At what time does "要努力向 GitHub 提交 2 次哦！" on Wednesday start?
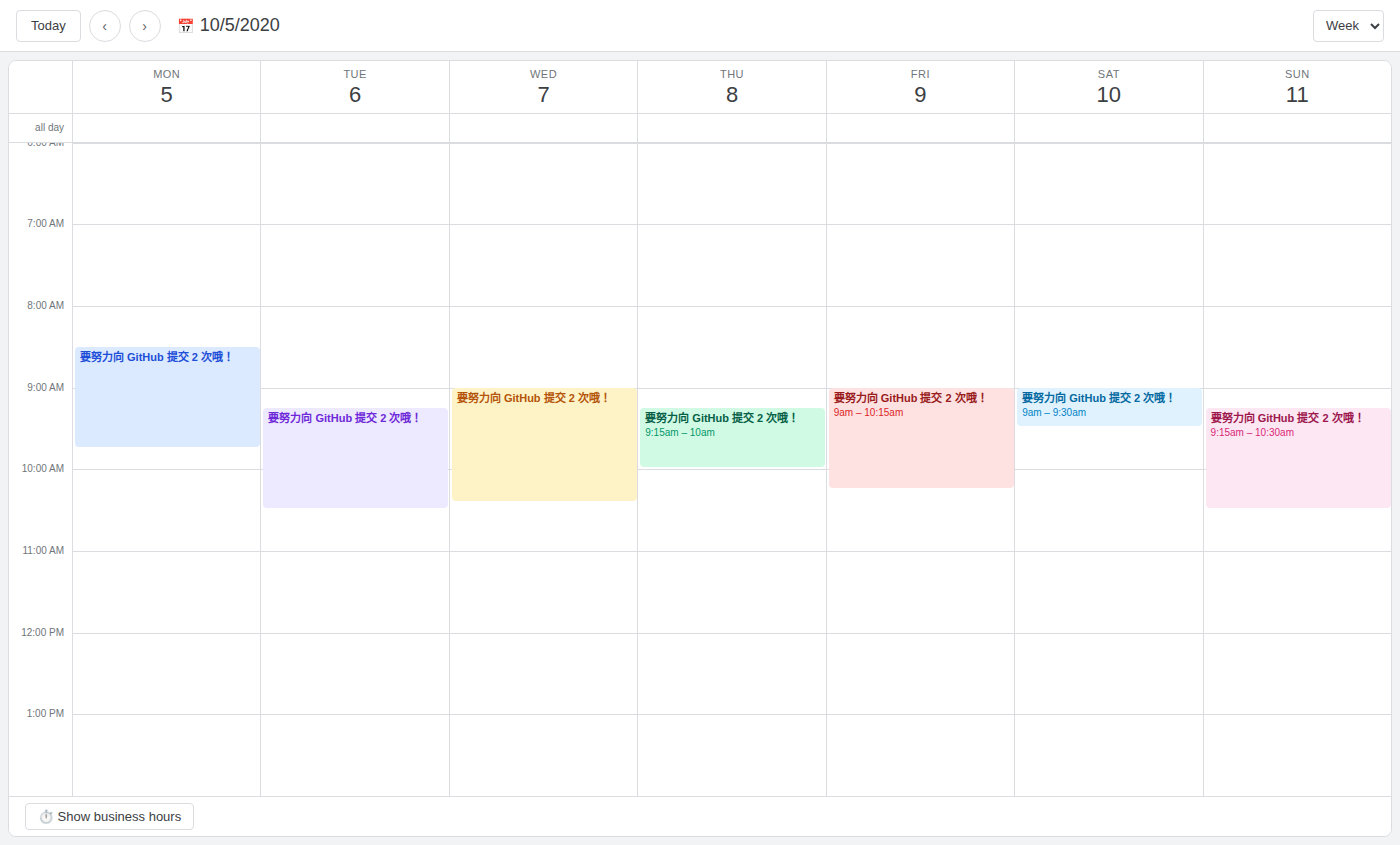
9:00 AM